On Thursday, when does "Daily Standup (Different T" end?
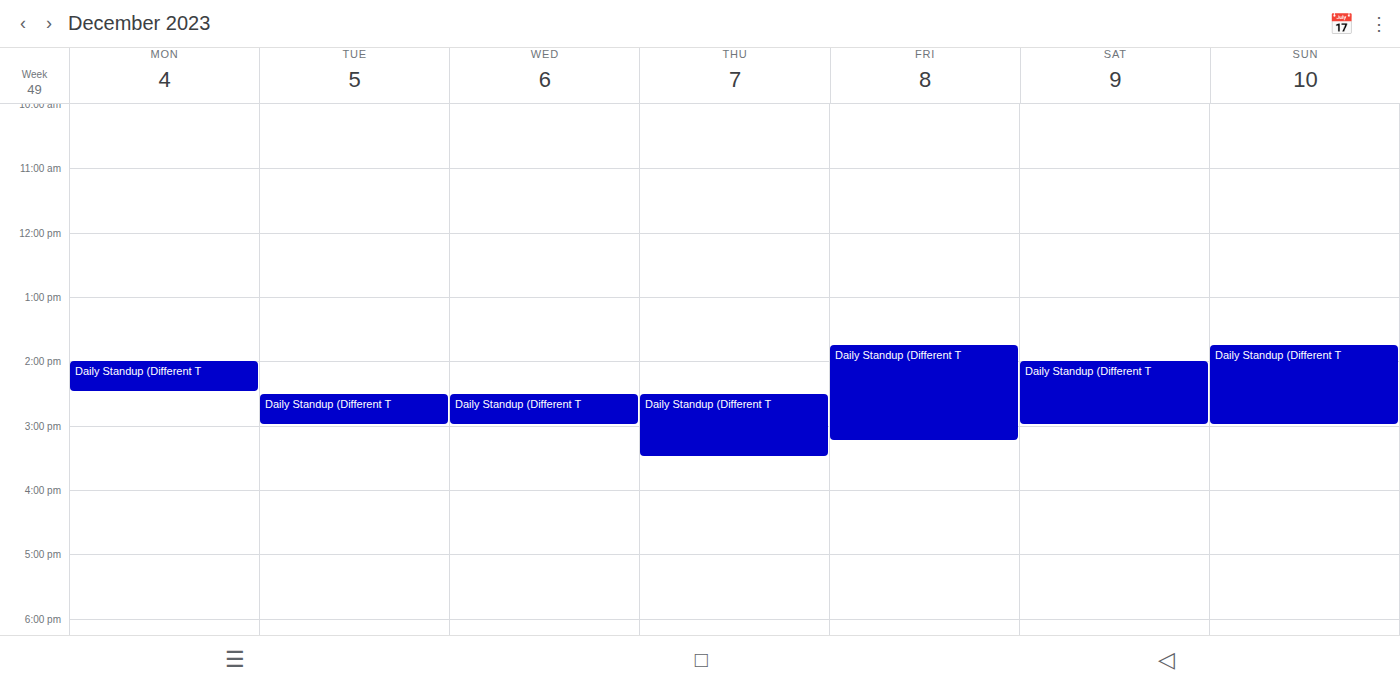
3:30 PM